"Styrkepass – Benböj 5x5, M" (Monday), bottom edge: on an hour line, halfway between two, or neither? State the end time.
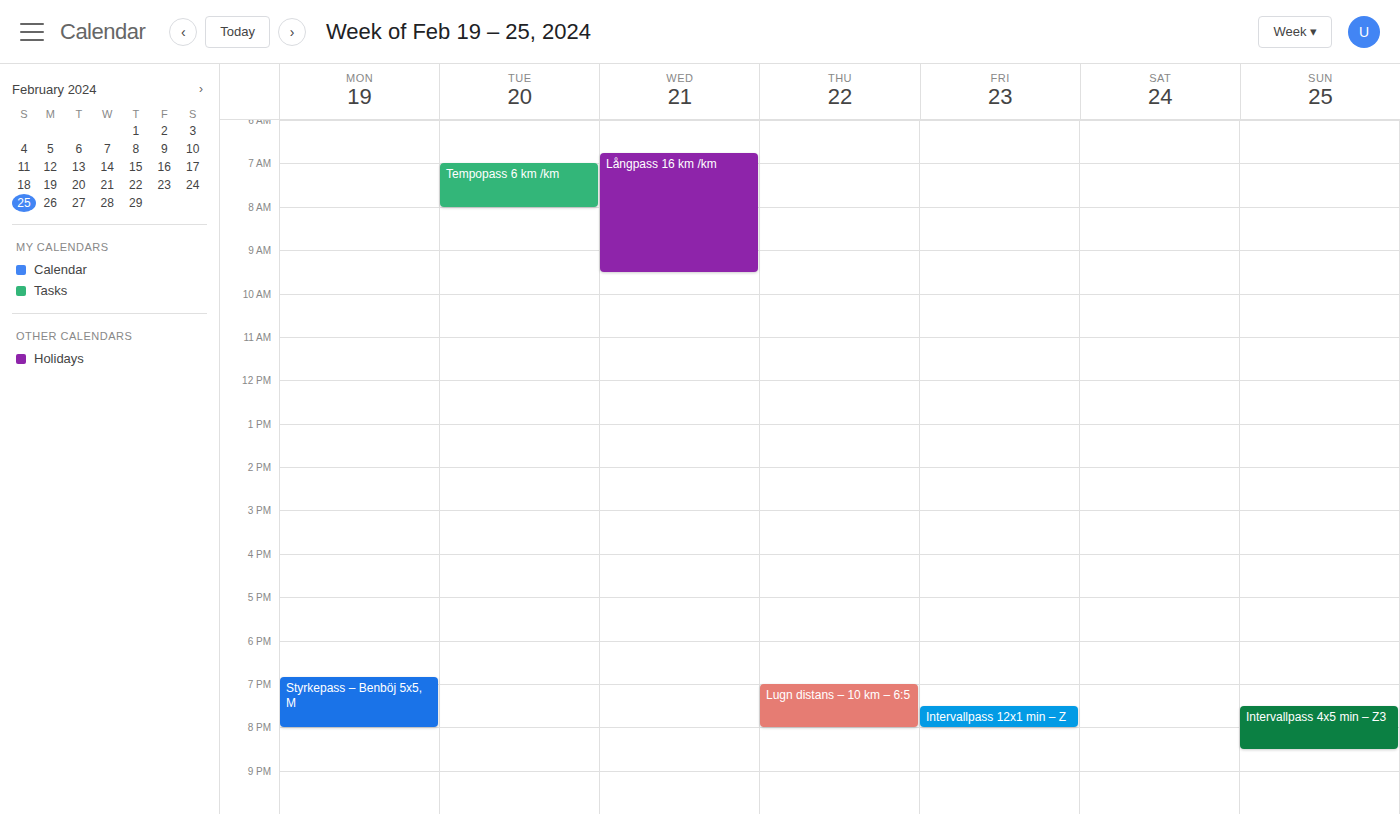
8:00 PM -- exactly on the 8 PM line.